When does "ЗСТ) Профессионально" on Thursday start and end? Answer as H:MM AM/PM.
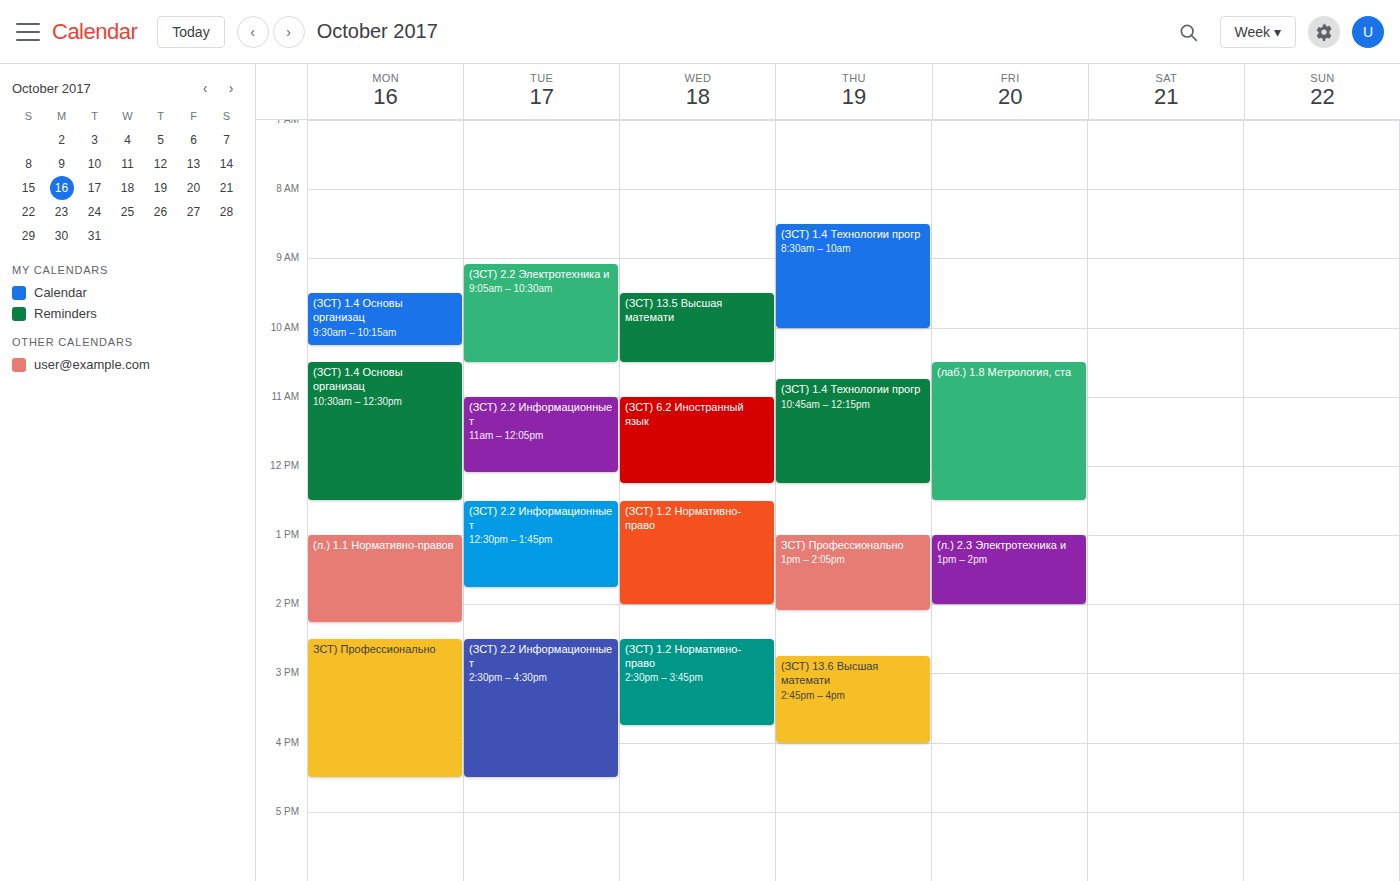
1:00 PM to 2:05 PM